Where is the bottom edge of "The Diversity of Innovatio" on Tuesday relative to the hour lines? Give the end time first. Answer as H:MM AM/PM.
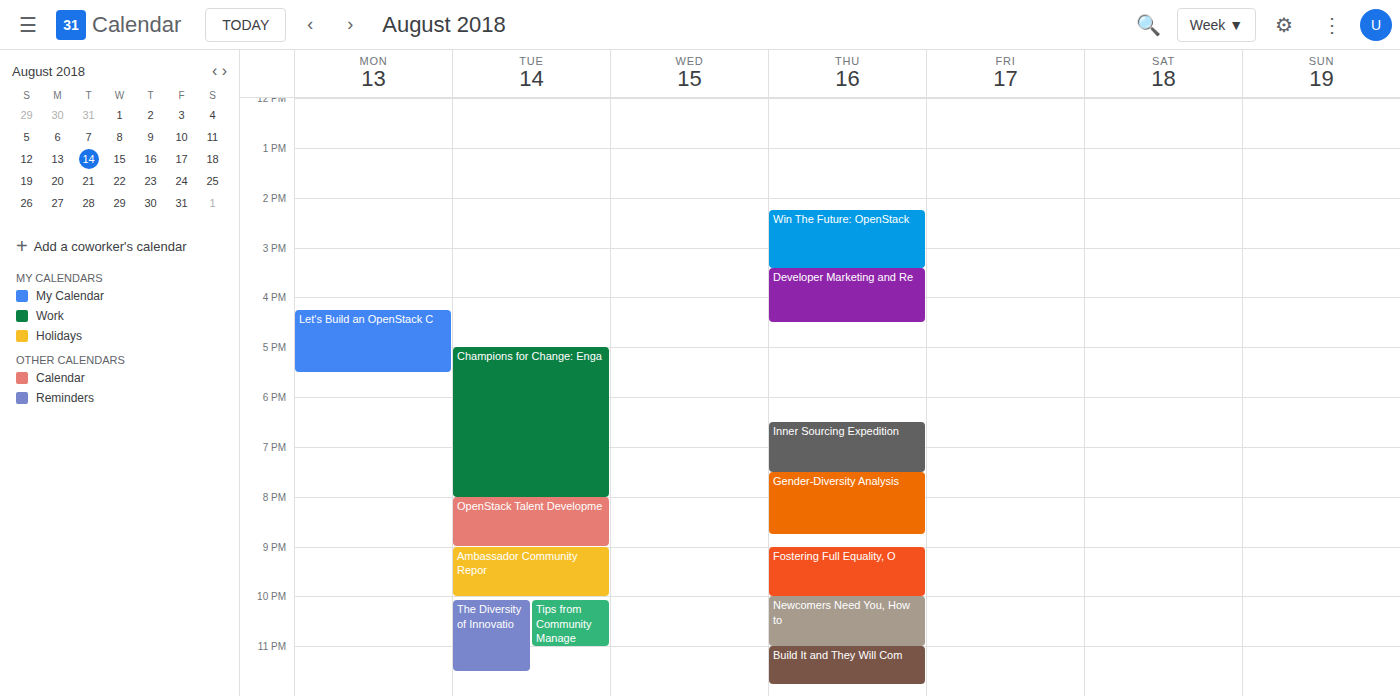
11:30 PM -- halfway between the 11 PM and 12 AM lines.